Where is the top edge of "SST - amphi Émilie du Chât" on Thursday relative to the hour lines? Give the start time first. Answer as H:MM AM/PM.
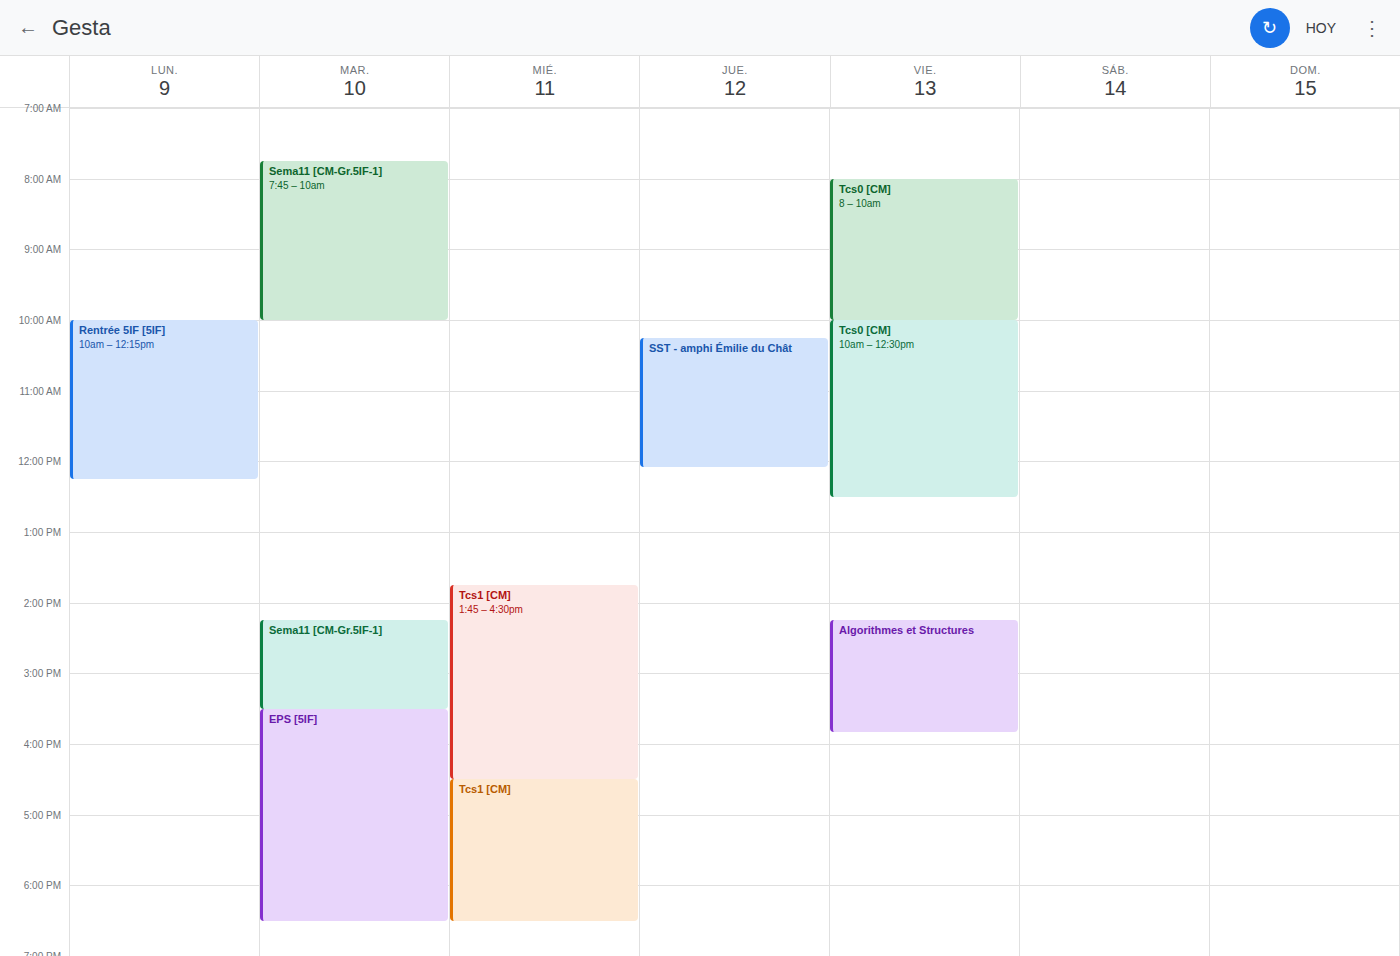
10:15 AM -- neither: a quarter of the way from the 10 AM line to the 11 AM line.